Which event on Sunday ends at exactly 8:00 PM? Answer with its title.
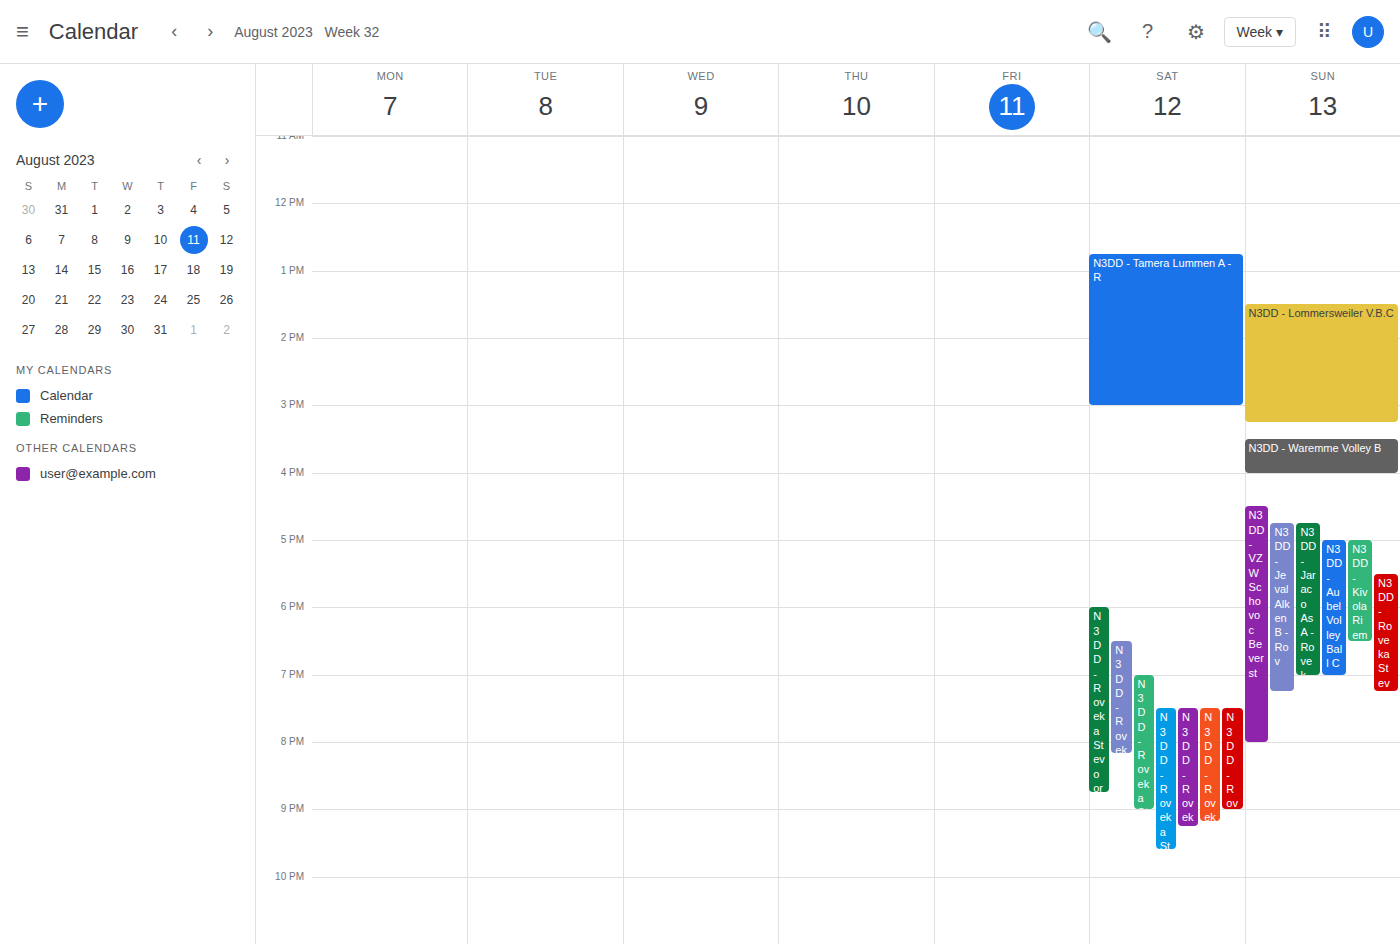
"N3DD - VZW Schovoc Beverst"